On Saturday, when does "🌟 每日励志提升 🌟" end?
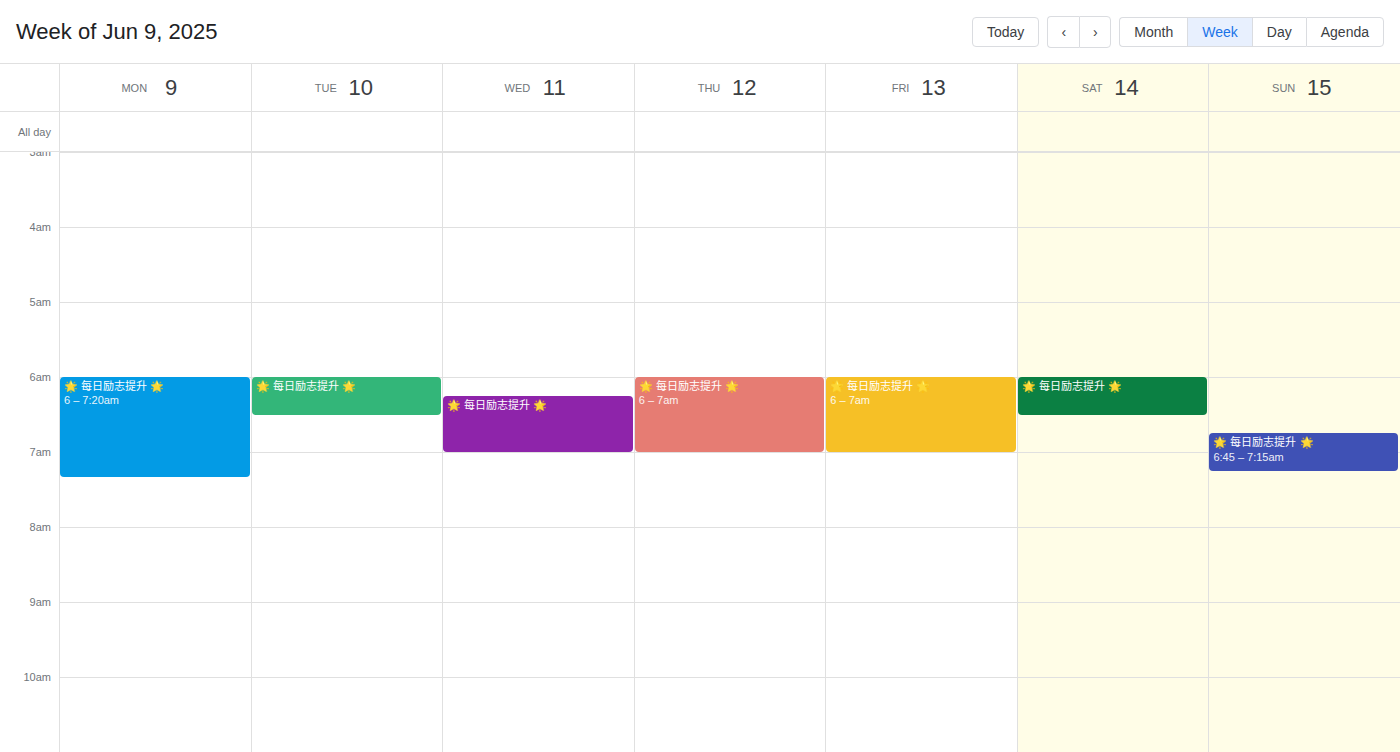
6:30 AM